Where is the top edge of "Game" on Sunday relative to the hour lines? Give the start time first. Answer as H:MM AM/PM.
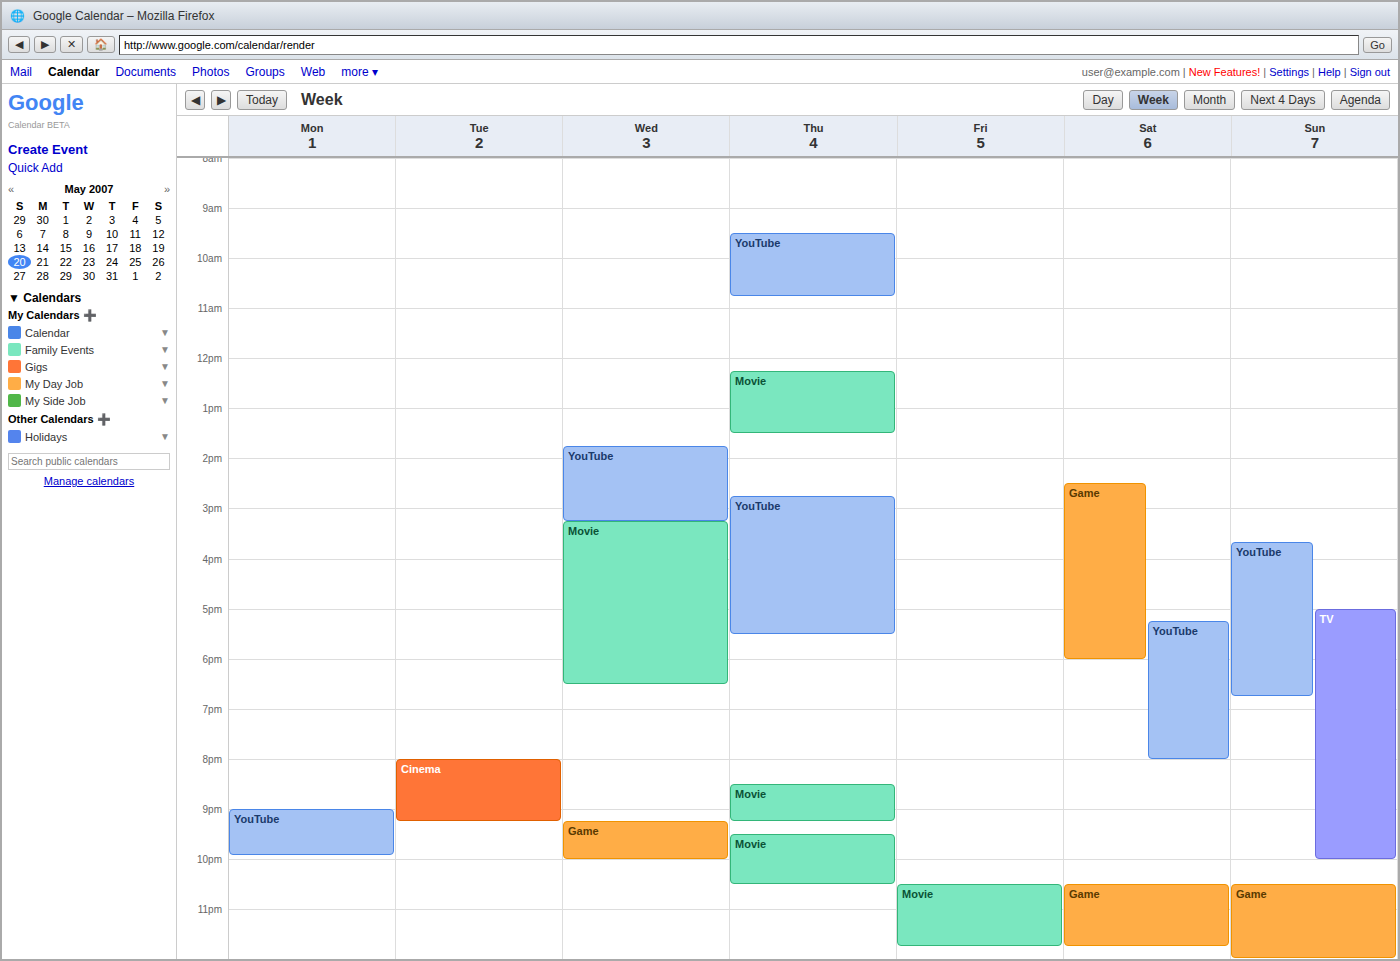
10:30 PM -- halfway between the 10 PM and 11 PM lines.